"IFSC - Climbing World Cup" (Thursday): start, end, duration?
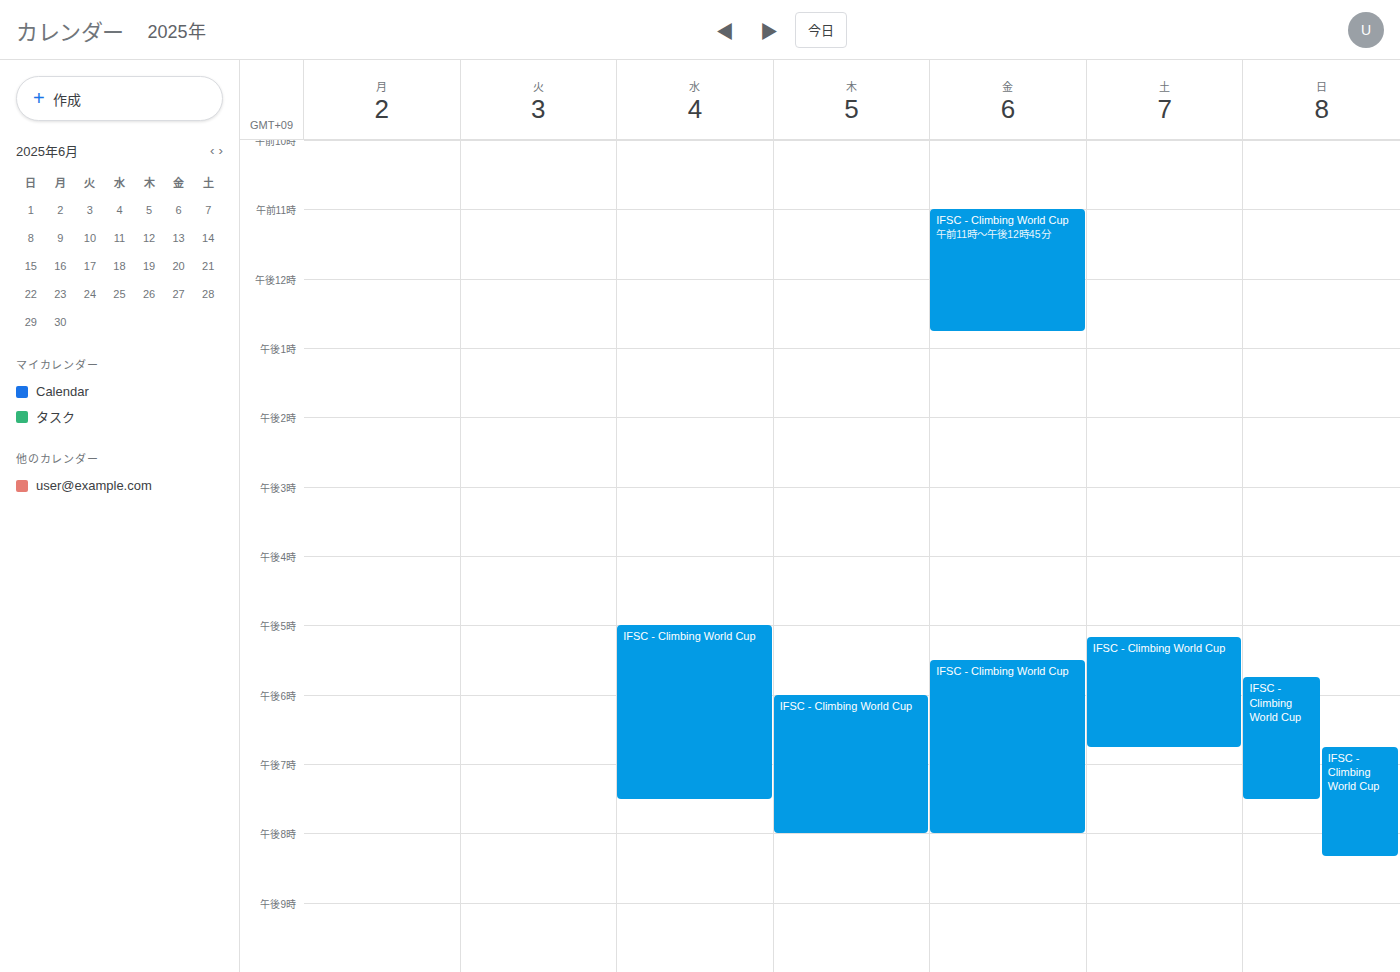
6:00 PM to 8:00 PM, 2 hours